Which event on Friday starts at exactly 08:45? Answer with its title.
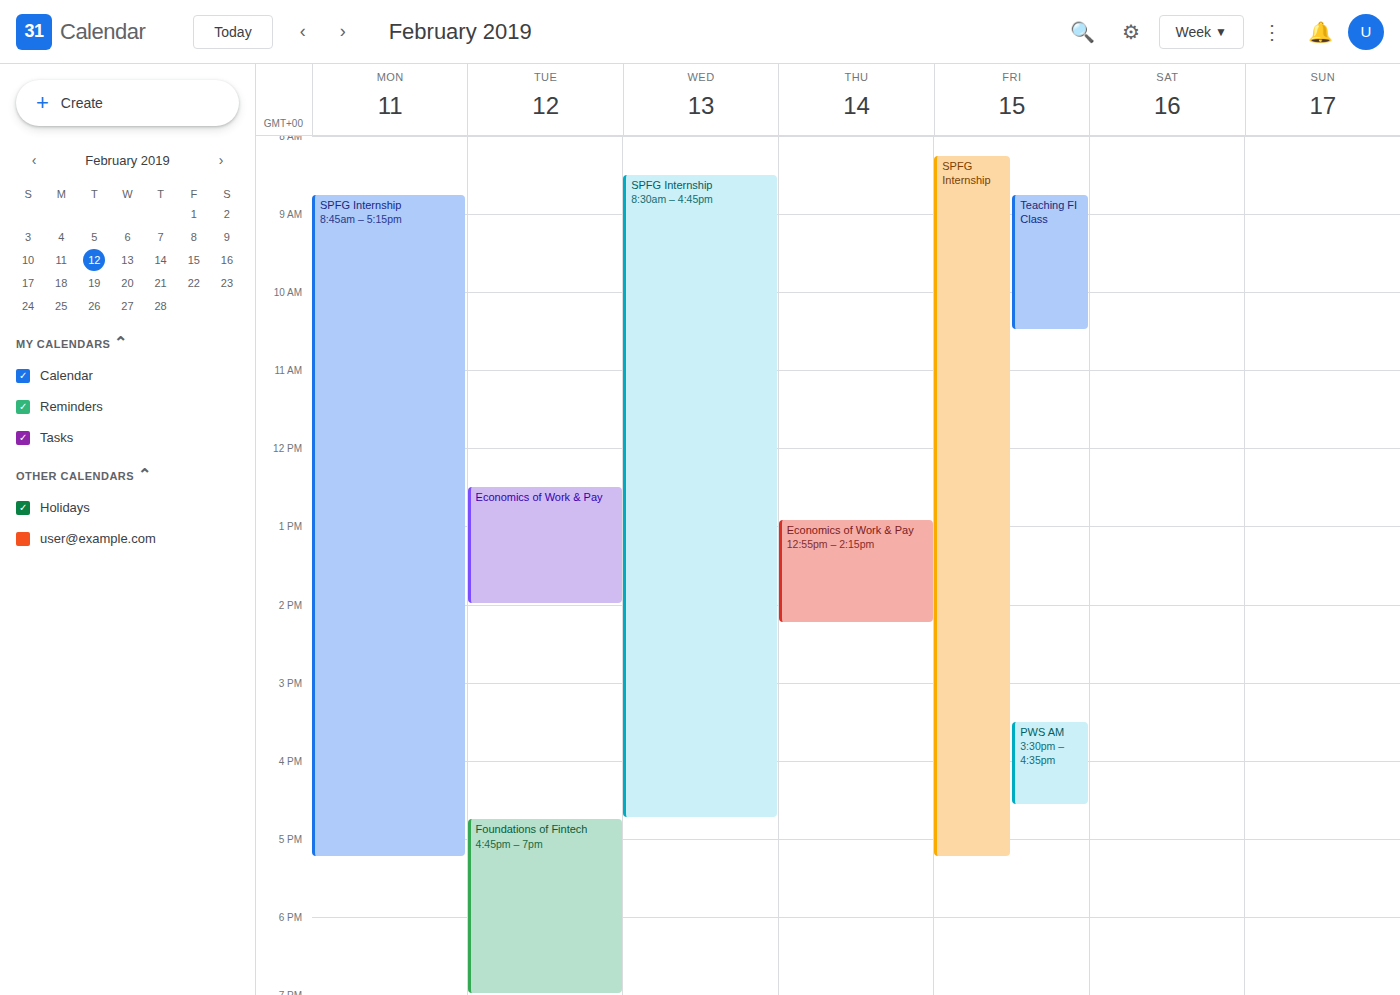
"Teaching FI Class"